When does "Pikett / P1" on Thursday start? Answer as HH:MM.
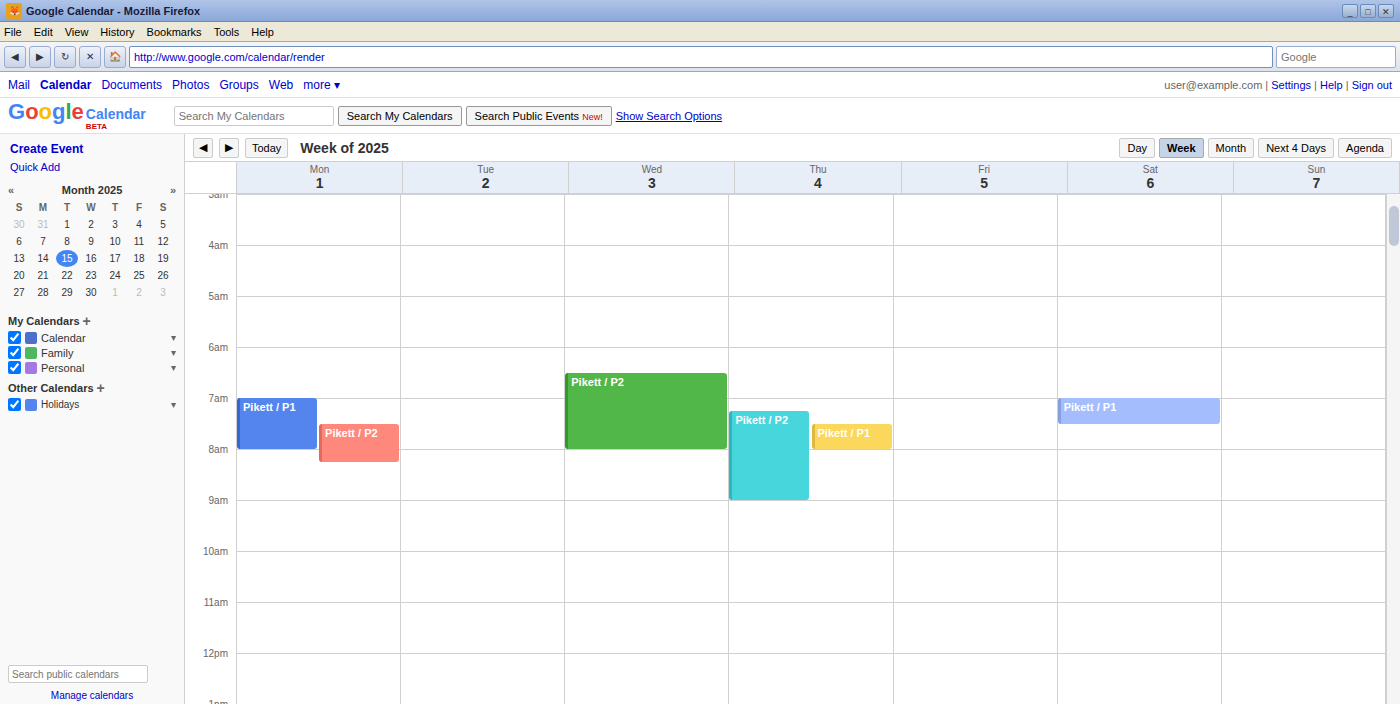
07:30